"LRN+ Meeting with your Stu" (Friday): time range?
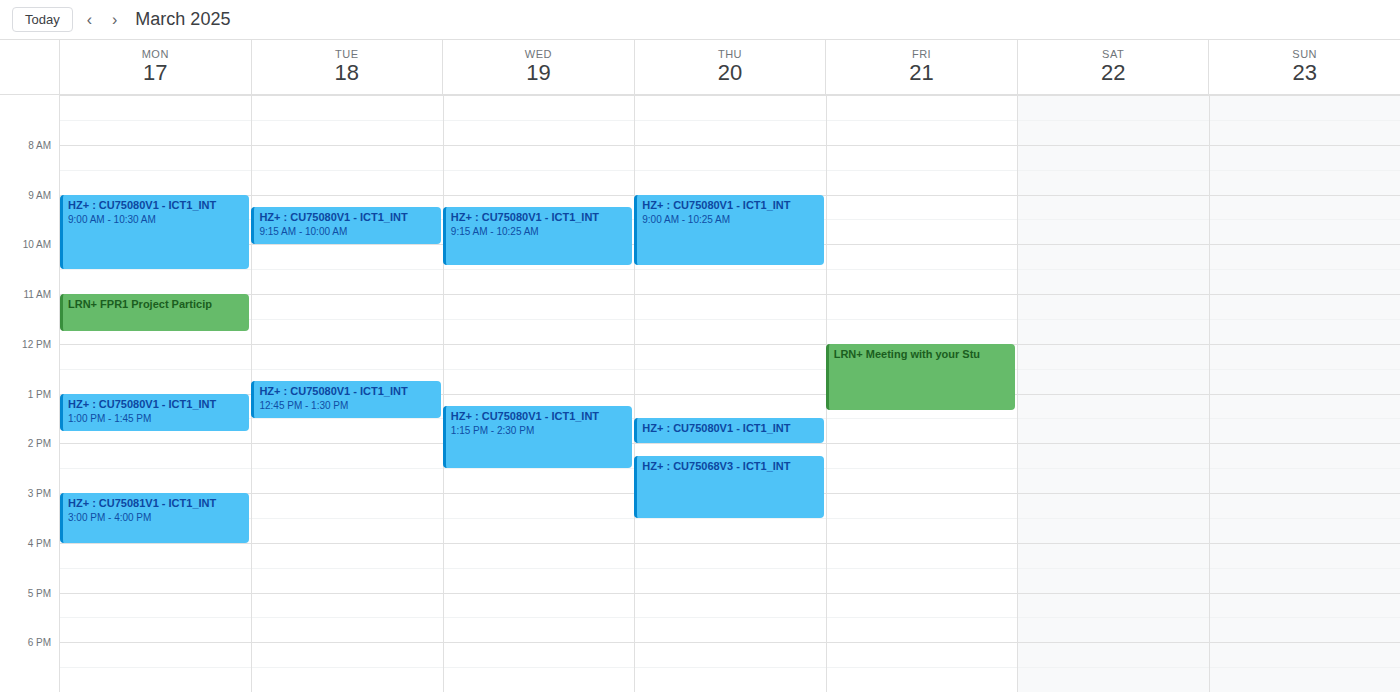
12:00 to 13:20